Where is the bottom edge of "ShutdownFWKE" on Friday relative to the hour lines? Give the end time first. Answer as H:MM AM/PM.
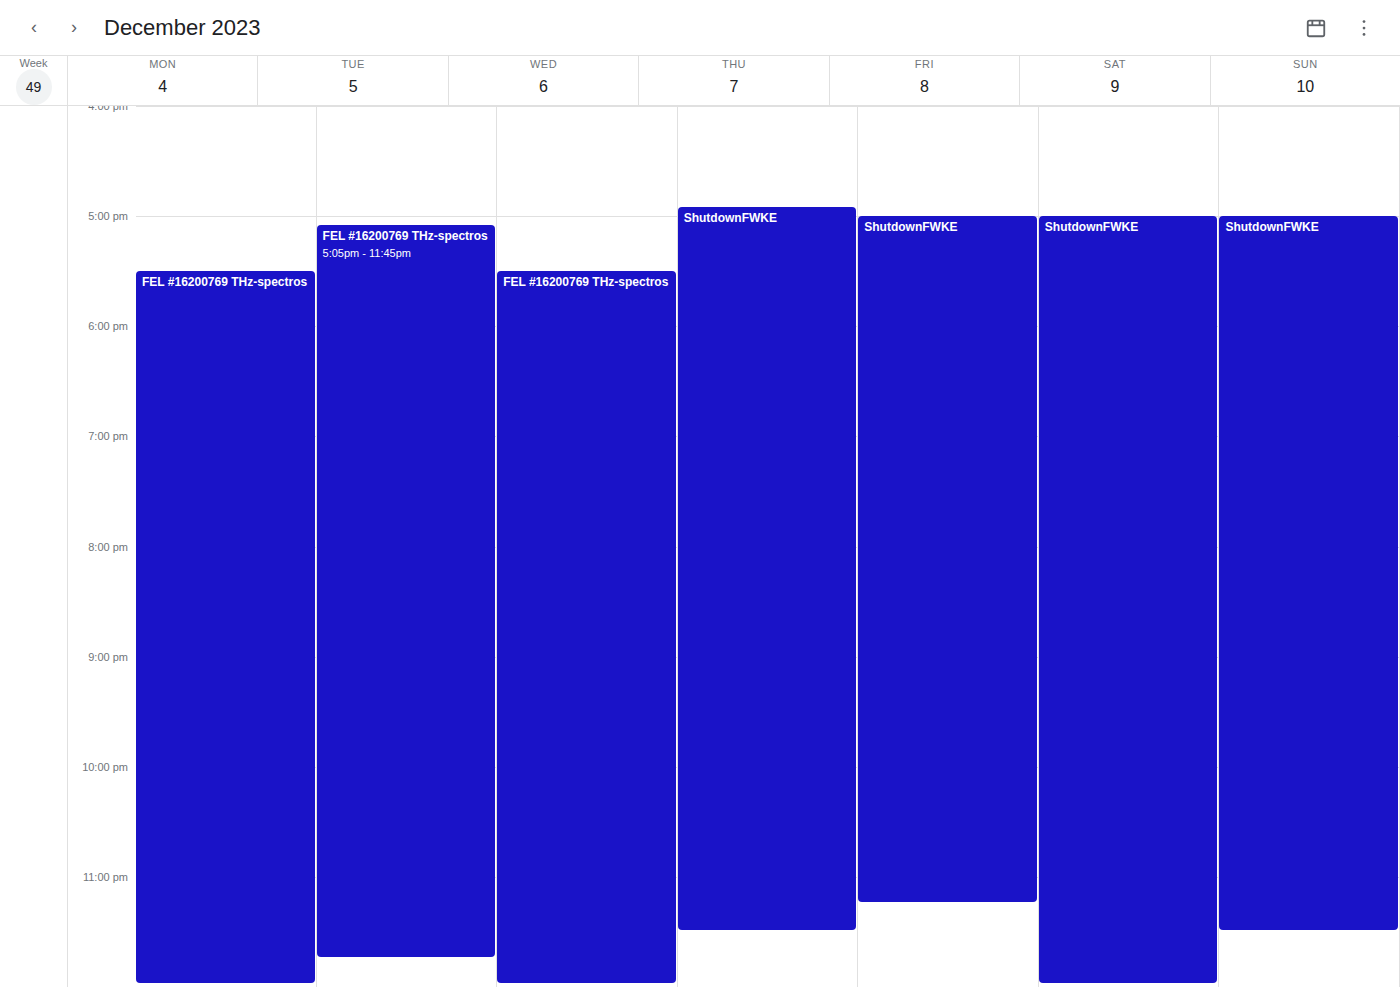
11:15 PM -- neither: a quarter of the way from the 11 PM line to the 12 AM line.